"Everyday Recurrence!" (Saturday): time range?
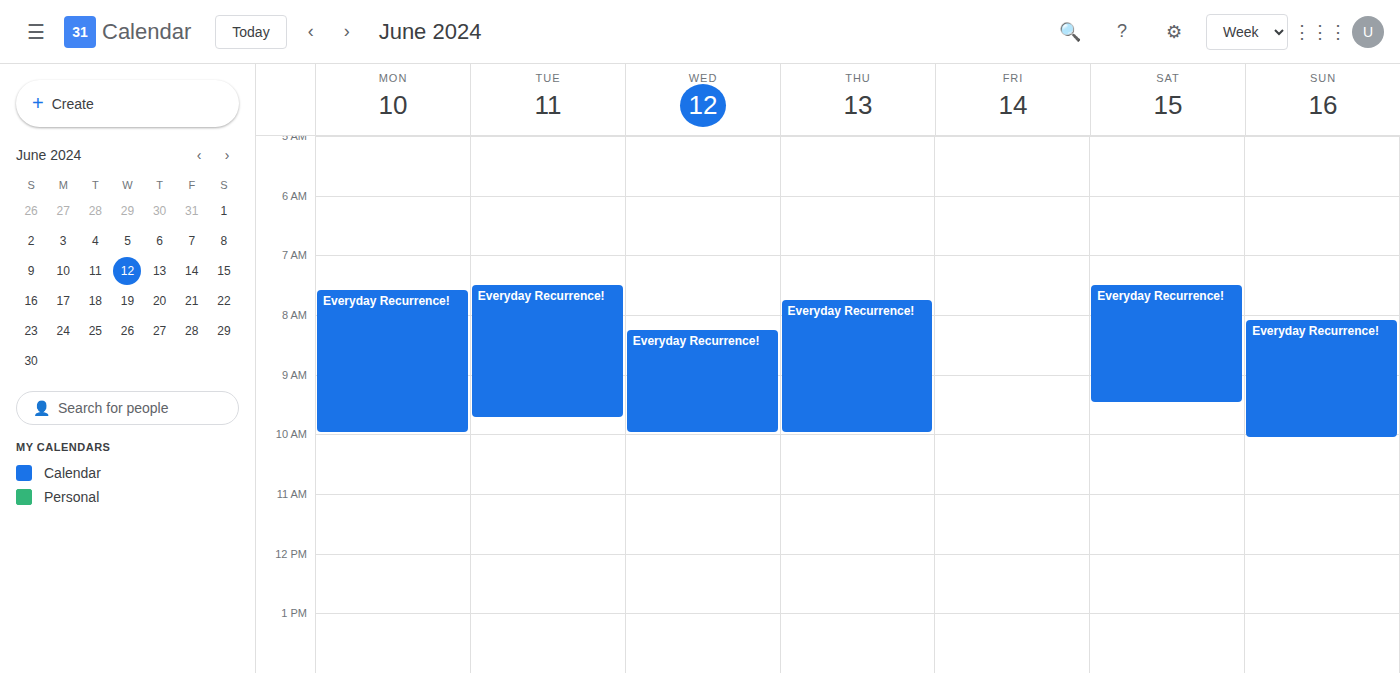
7:30 AM to 9:30 AM